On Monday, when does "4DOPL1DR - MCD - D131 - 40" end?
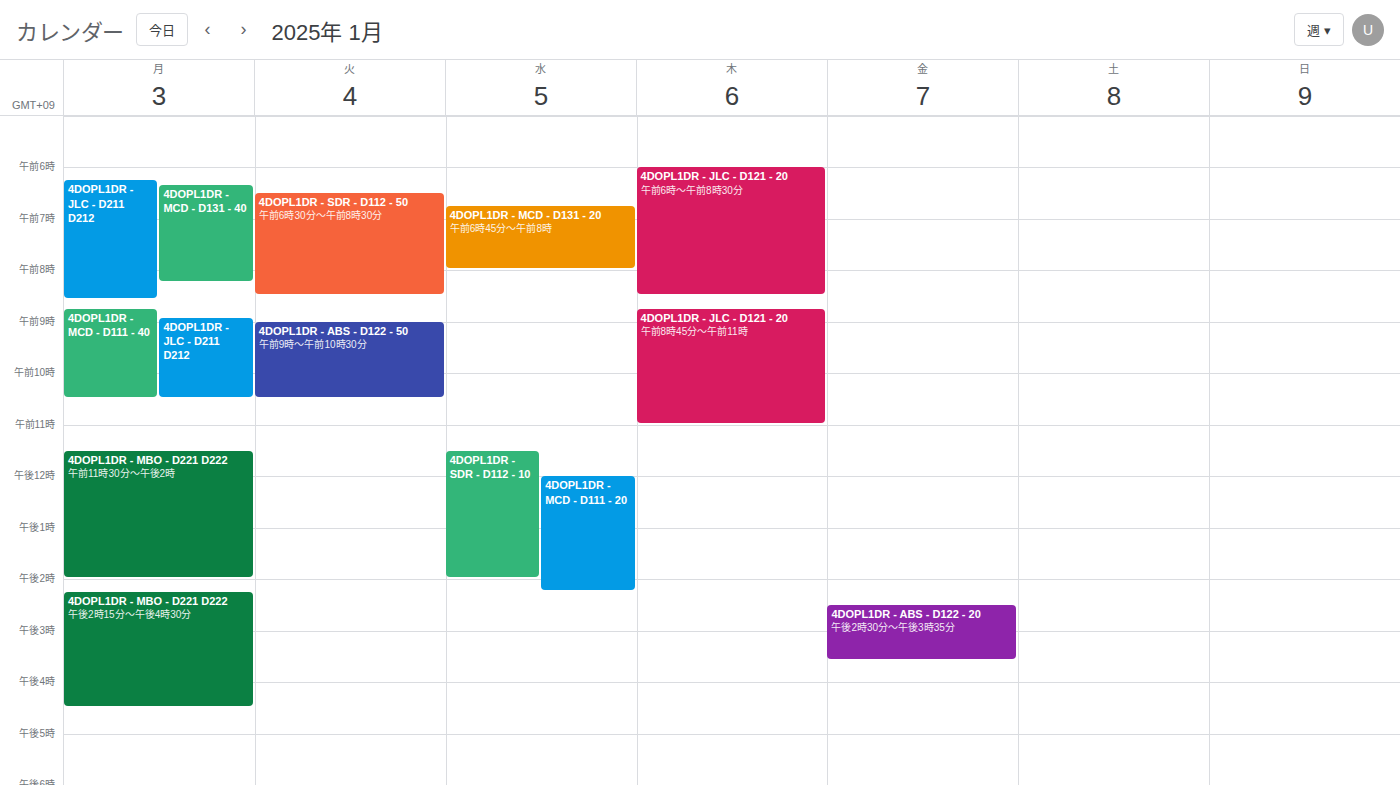
8:15 AM